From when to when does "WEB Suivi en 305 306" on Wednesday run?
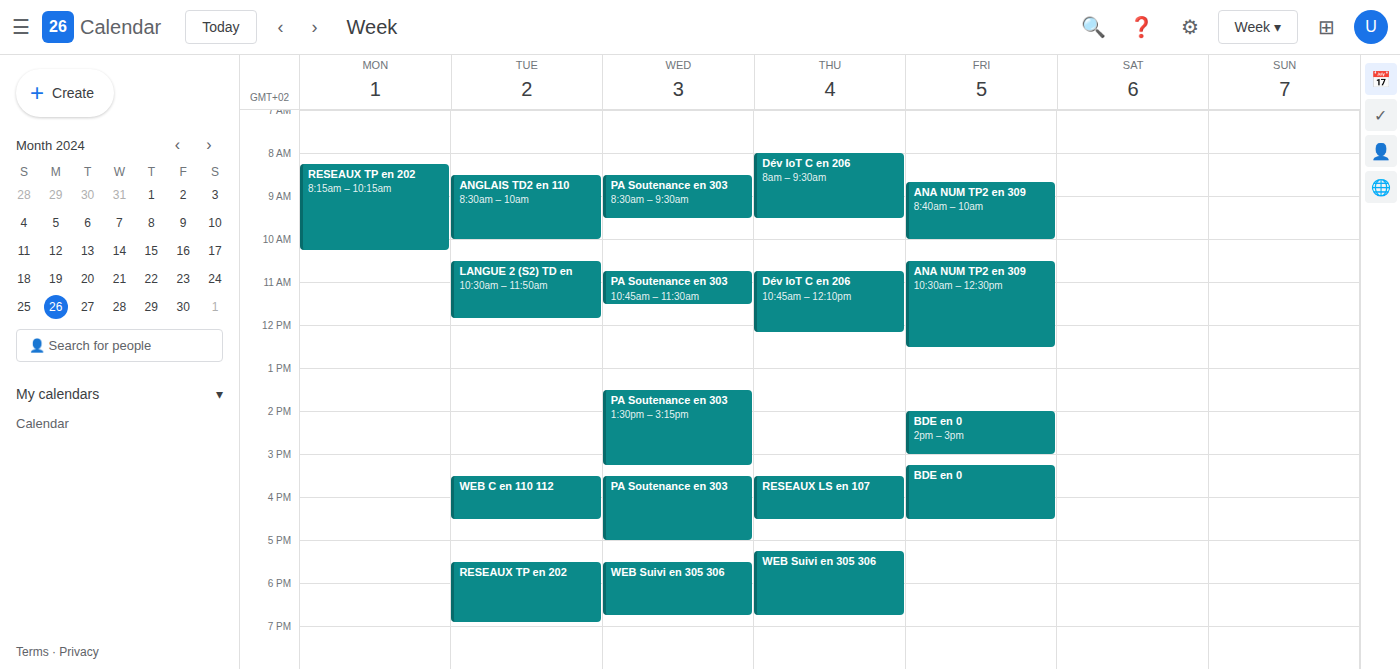
5:30 PM to 6:45 PM